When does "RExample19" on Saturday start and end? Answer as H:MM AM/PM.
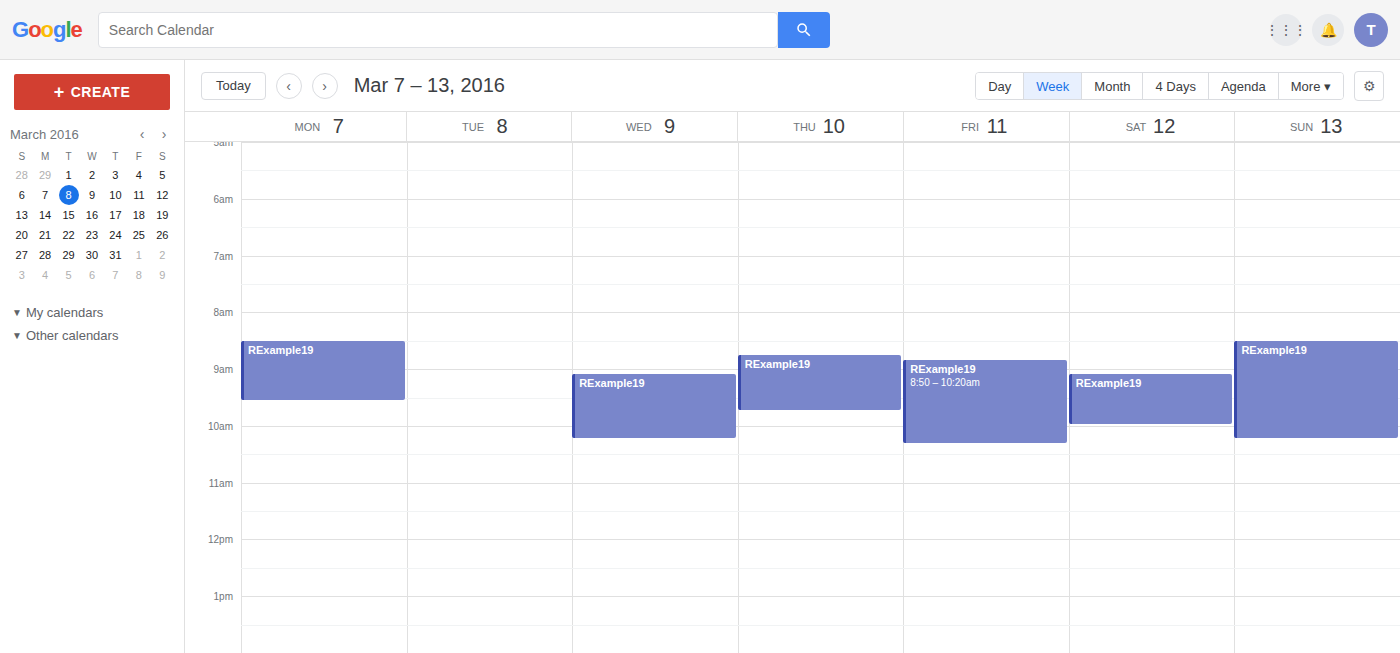
9:05 AM to 10:00 AM